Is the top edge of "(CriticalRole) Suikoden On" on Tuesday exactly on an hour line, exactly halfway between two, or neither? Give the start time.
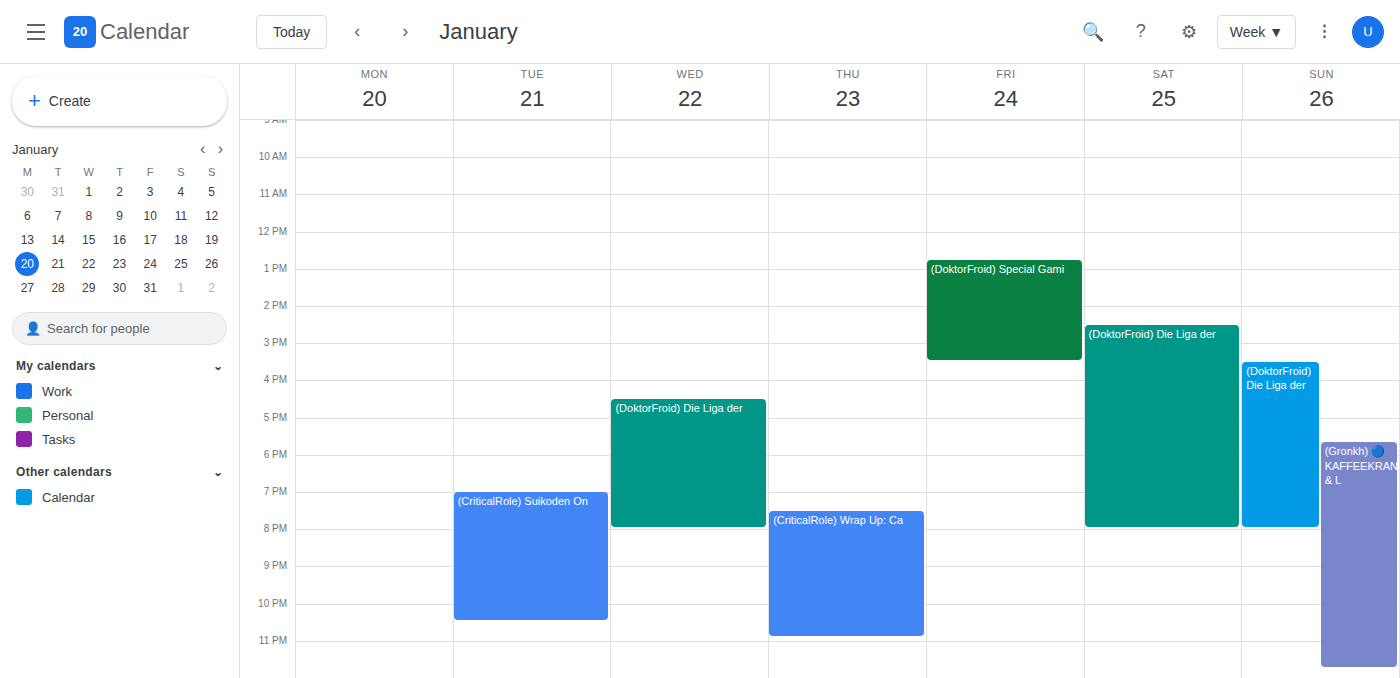
19:00 -- exactly on the 19:00 line.